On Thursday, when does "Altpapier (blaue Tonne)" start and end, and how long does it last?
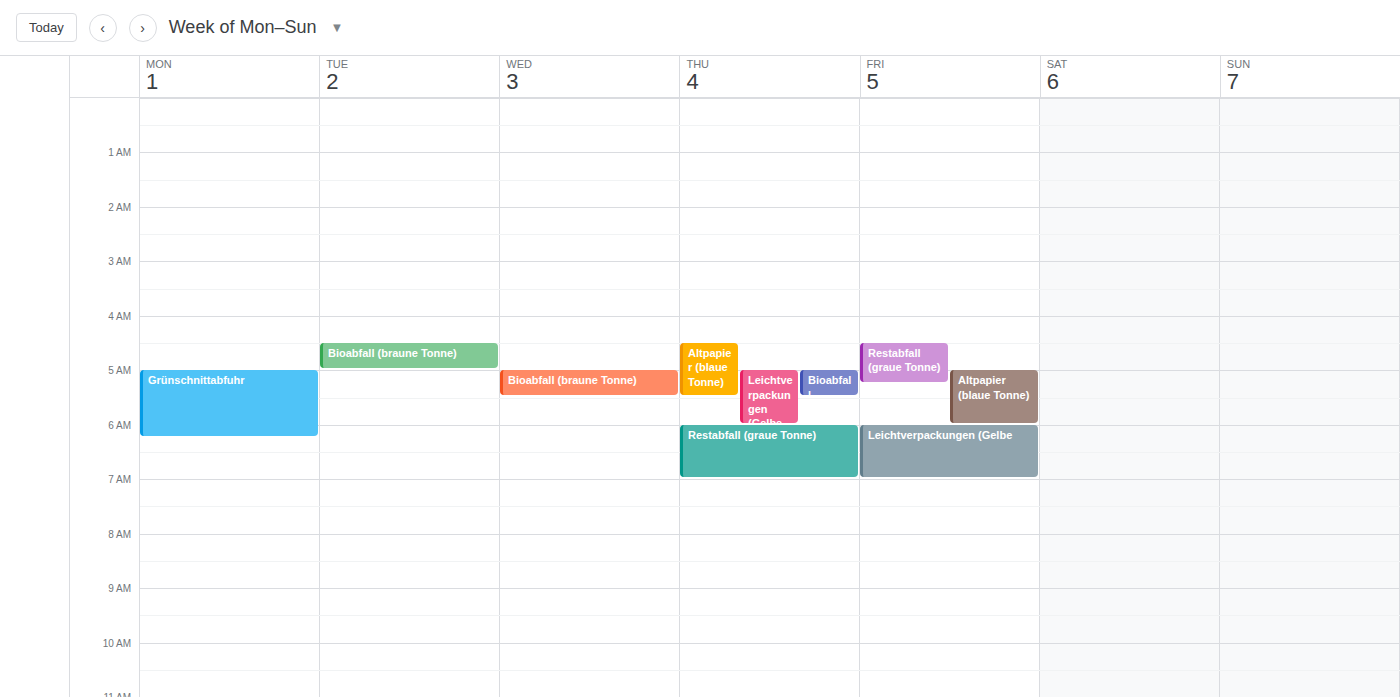
4:30 AM to 5:30 AM, 1 hour